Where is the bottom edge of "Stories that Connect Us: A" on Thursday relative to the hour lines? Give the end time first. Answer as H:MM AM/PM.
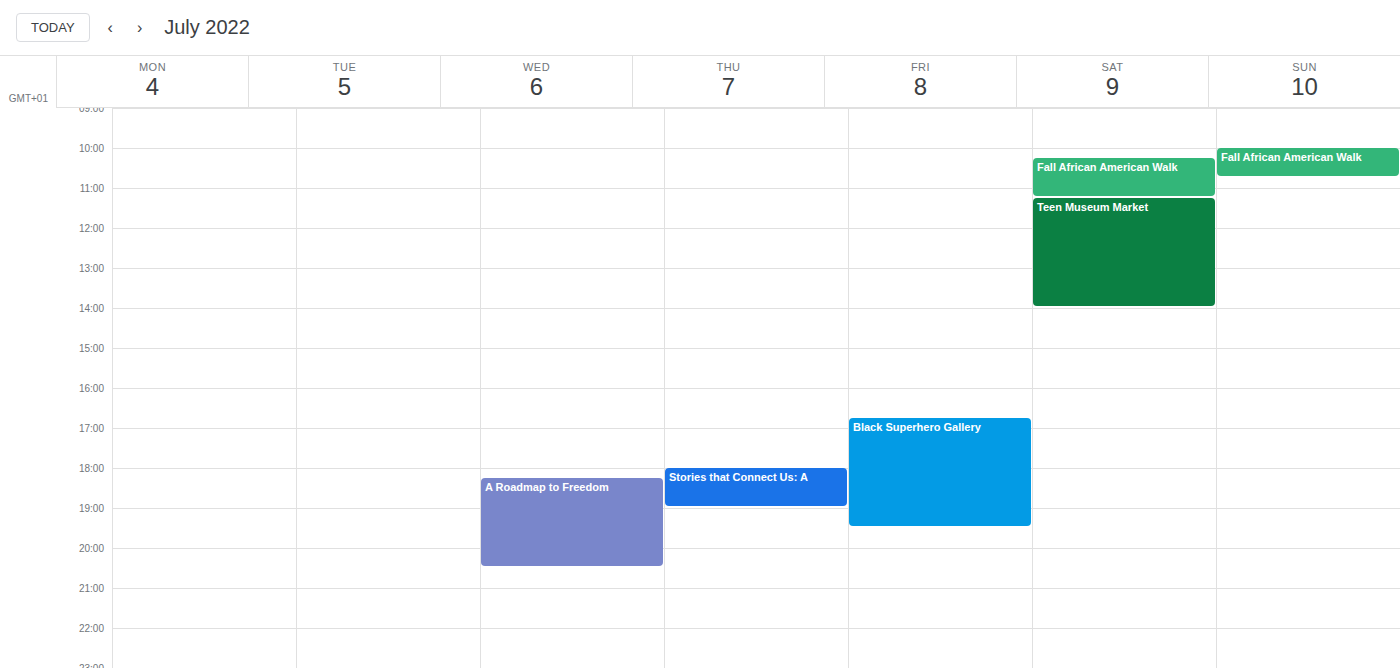
7:00 PM -- exactly on the 7 PM line.